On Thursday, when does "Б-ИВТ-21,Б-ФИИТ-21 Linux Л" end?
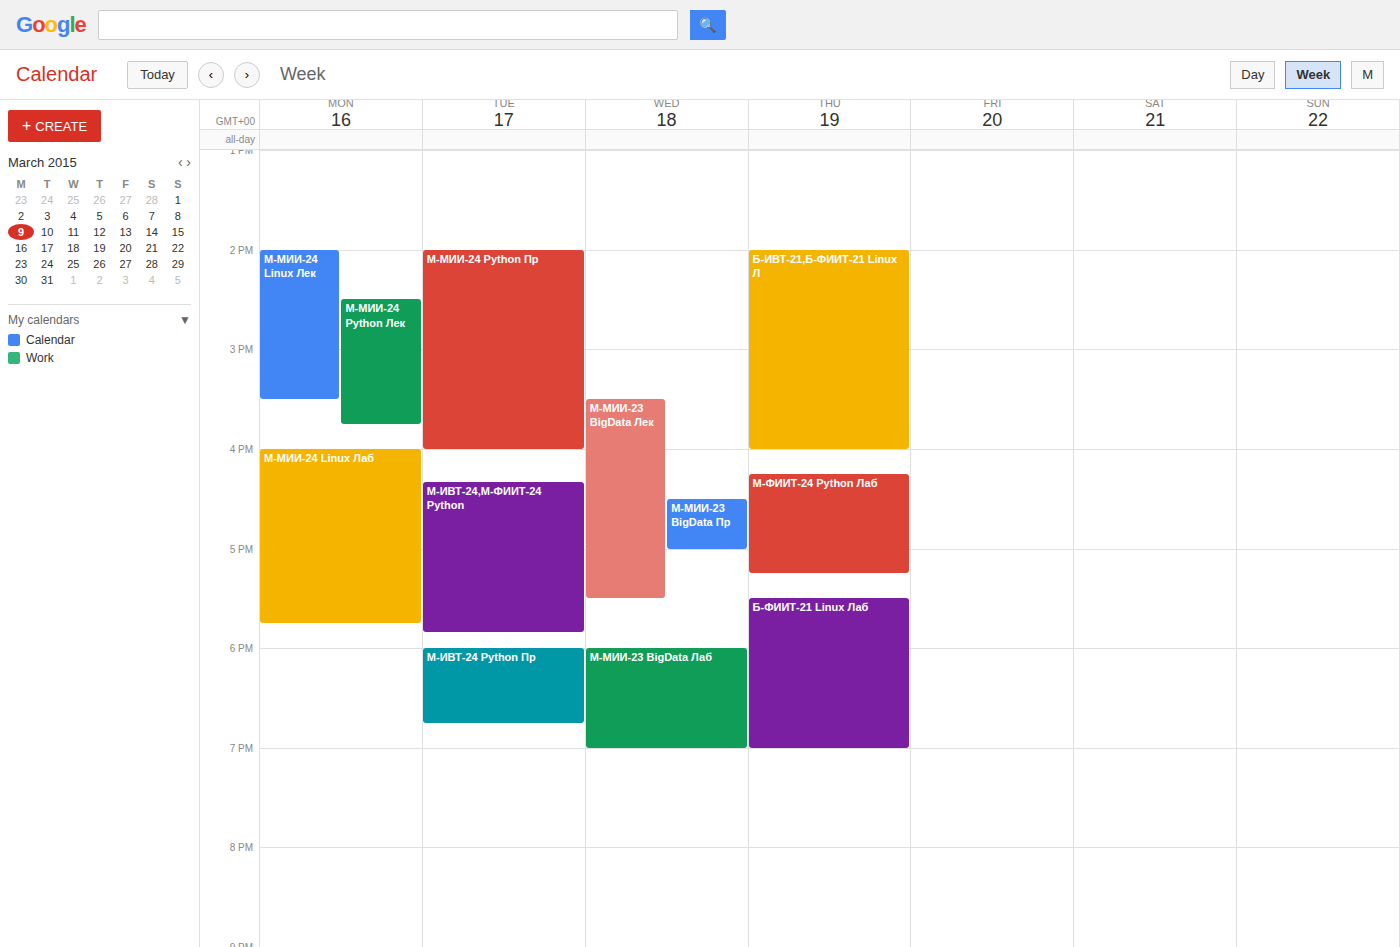
4:00 PM